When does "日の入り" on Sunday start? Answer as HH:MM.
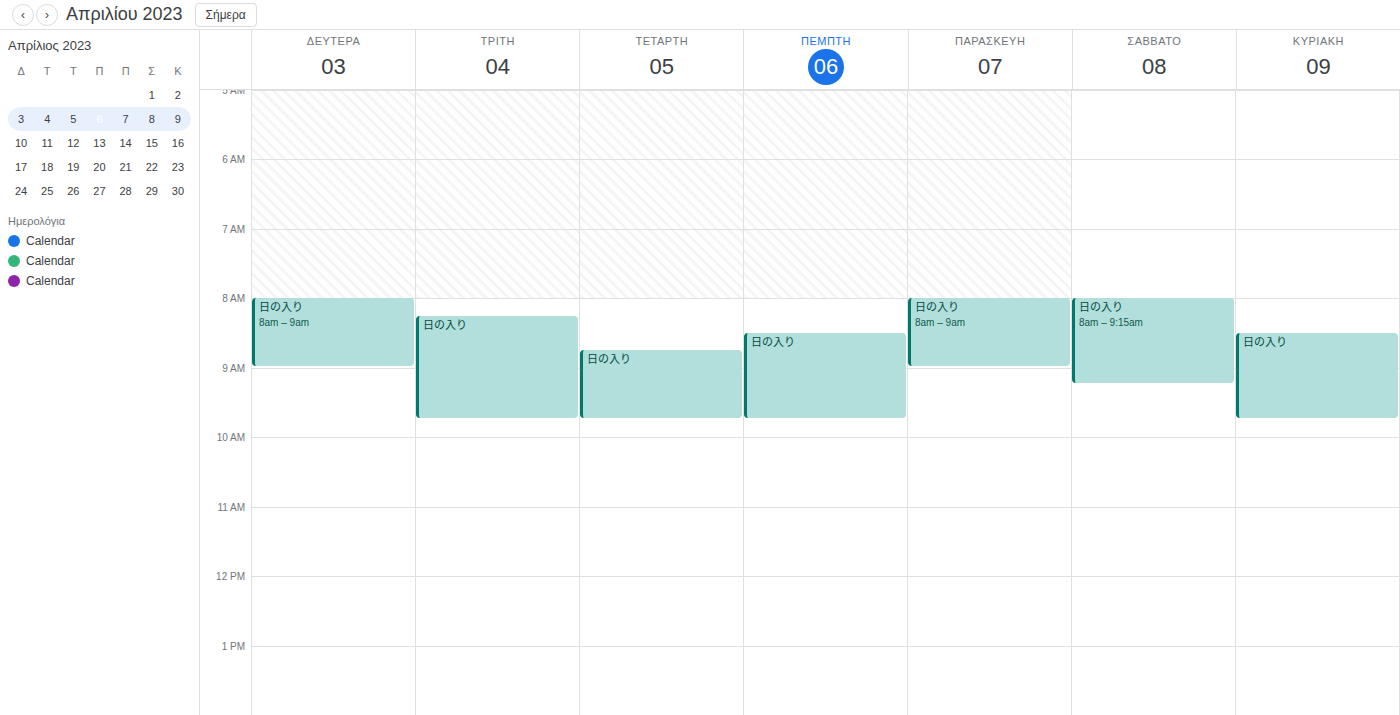
08:30